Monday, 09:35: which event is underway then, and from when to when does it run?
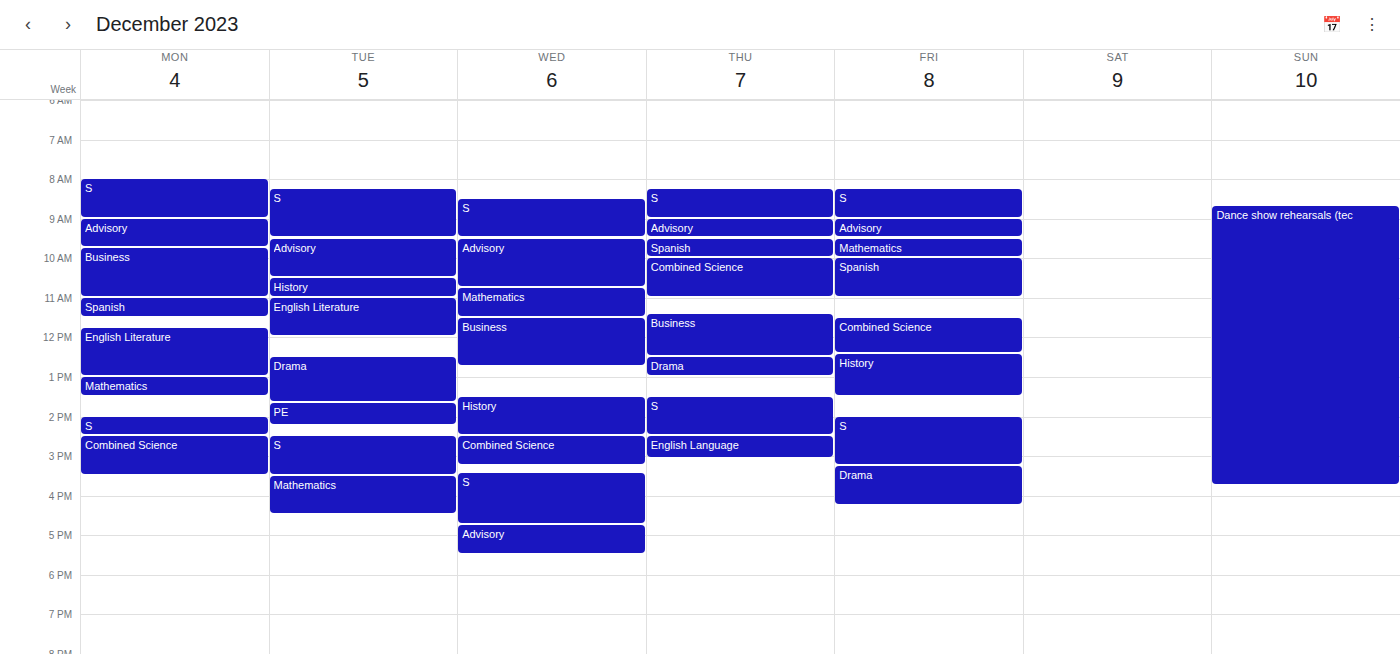
"Advisory", 09:00 to 09:45